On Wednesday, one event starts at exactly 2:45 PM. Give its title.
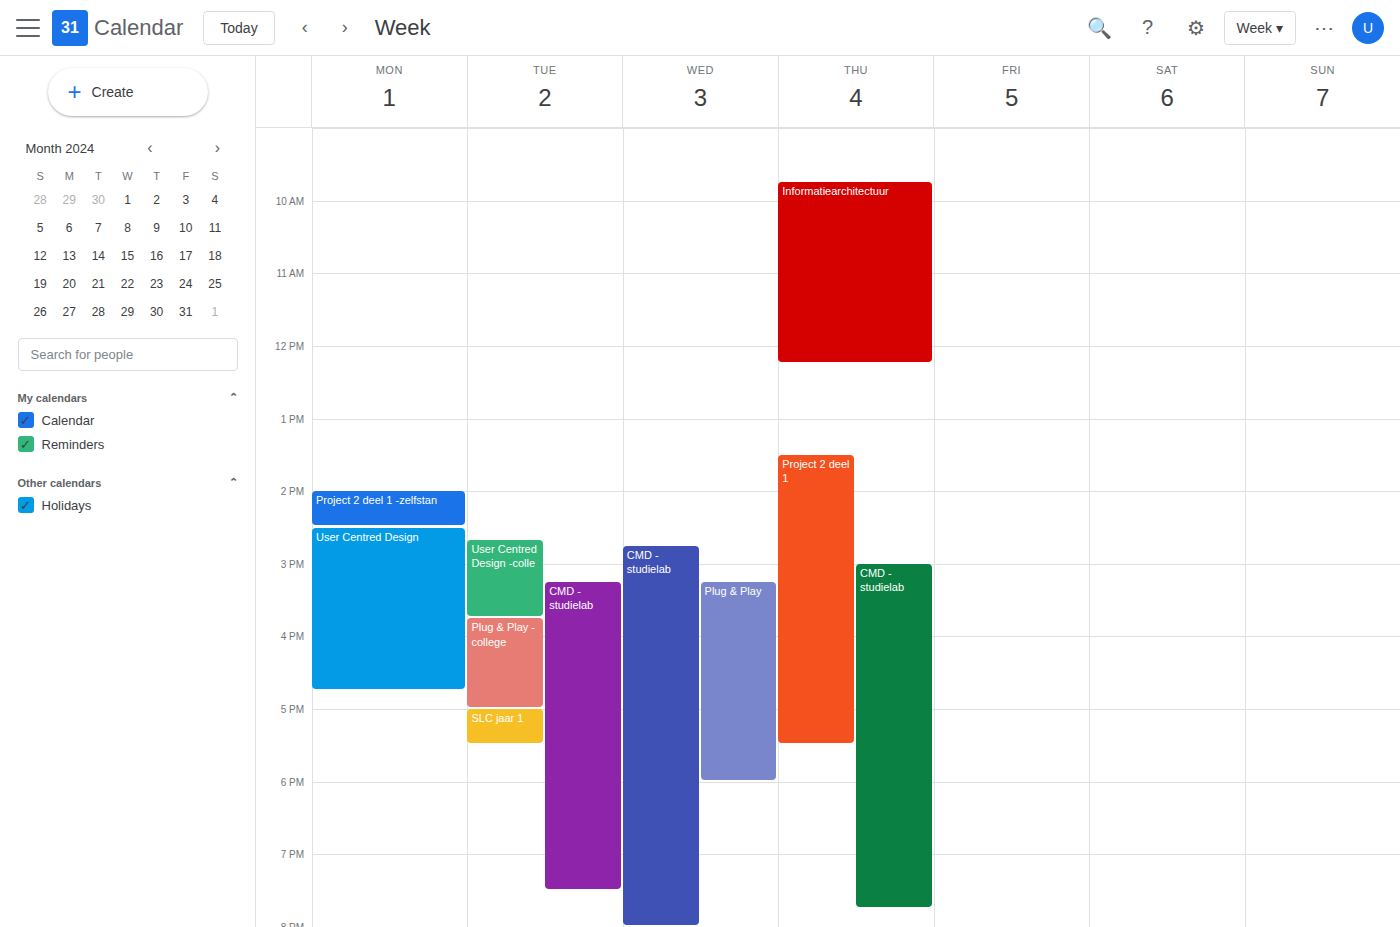
"CMD -studielab"